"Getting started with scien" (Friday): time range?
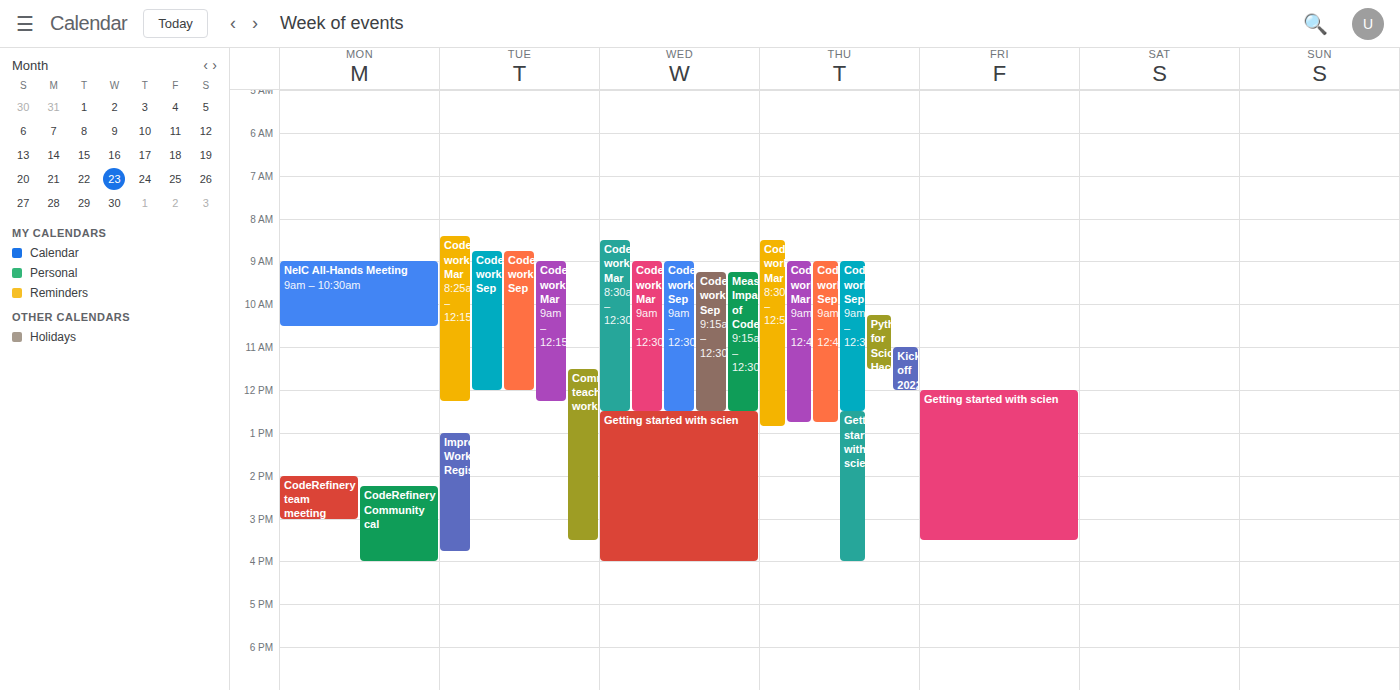
12:00 PM to 3:30 PM